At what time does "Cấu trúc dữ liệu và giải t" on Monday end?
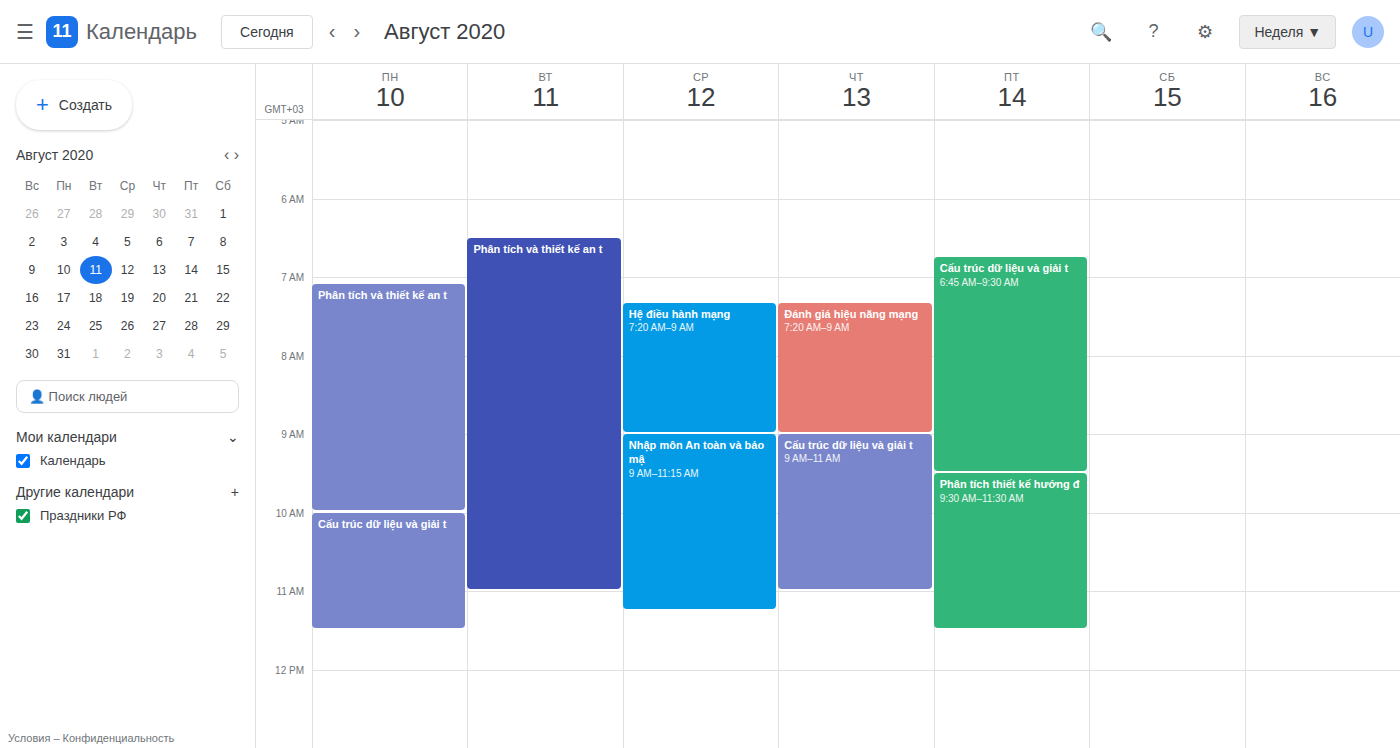
11:30 AM